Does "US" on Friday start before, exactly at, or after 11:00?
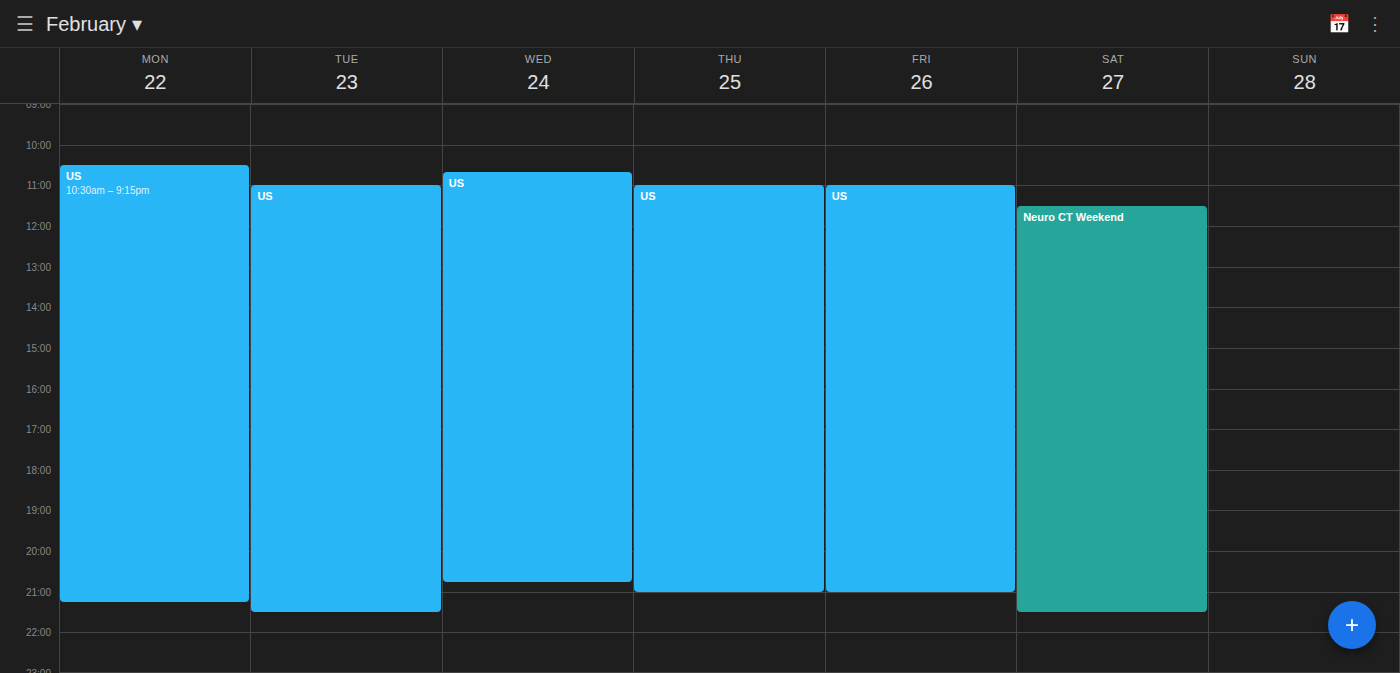
11:00 -- exactly at 11:00, on the 11:00 line.